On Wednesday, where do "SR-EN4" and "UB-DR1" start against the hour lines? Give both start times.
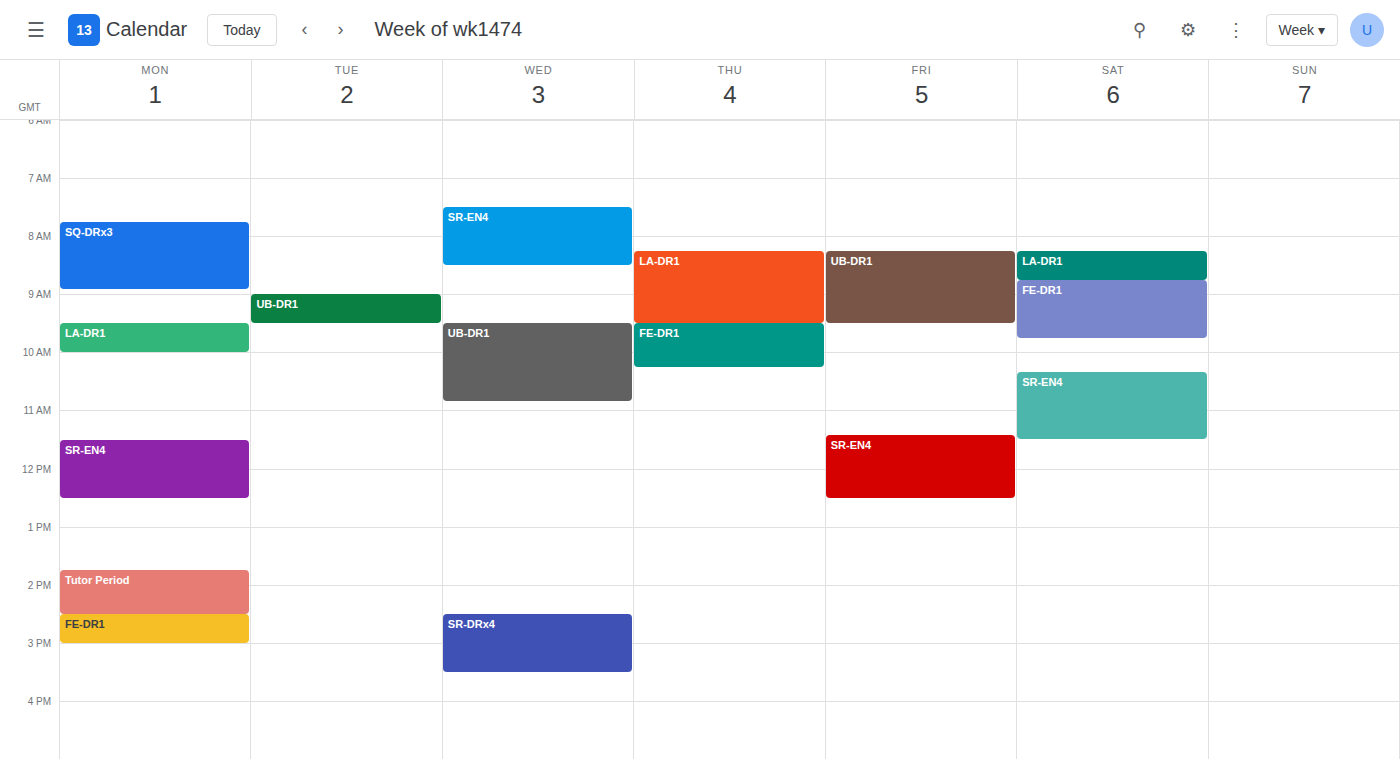
"SR-EN4": 7:30 AM, halfway between the 7 AM and 8 AM lines. "UB-DR1": 9:30 AM, halfway between the 9 AM and 10 AM lines.